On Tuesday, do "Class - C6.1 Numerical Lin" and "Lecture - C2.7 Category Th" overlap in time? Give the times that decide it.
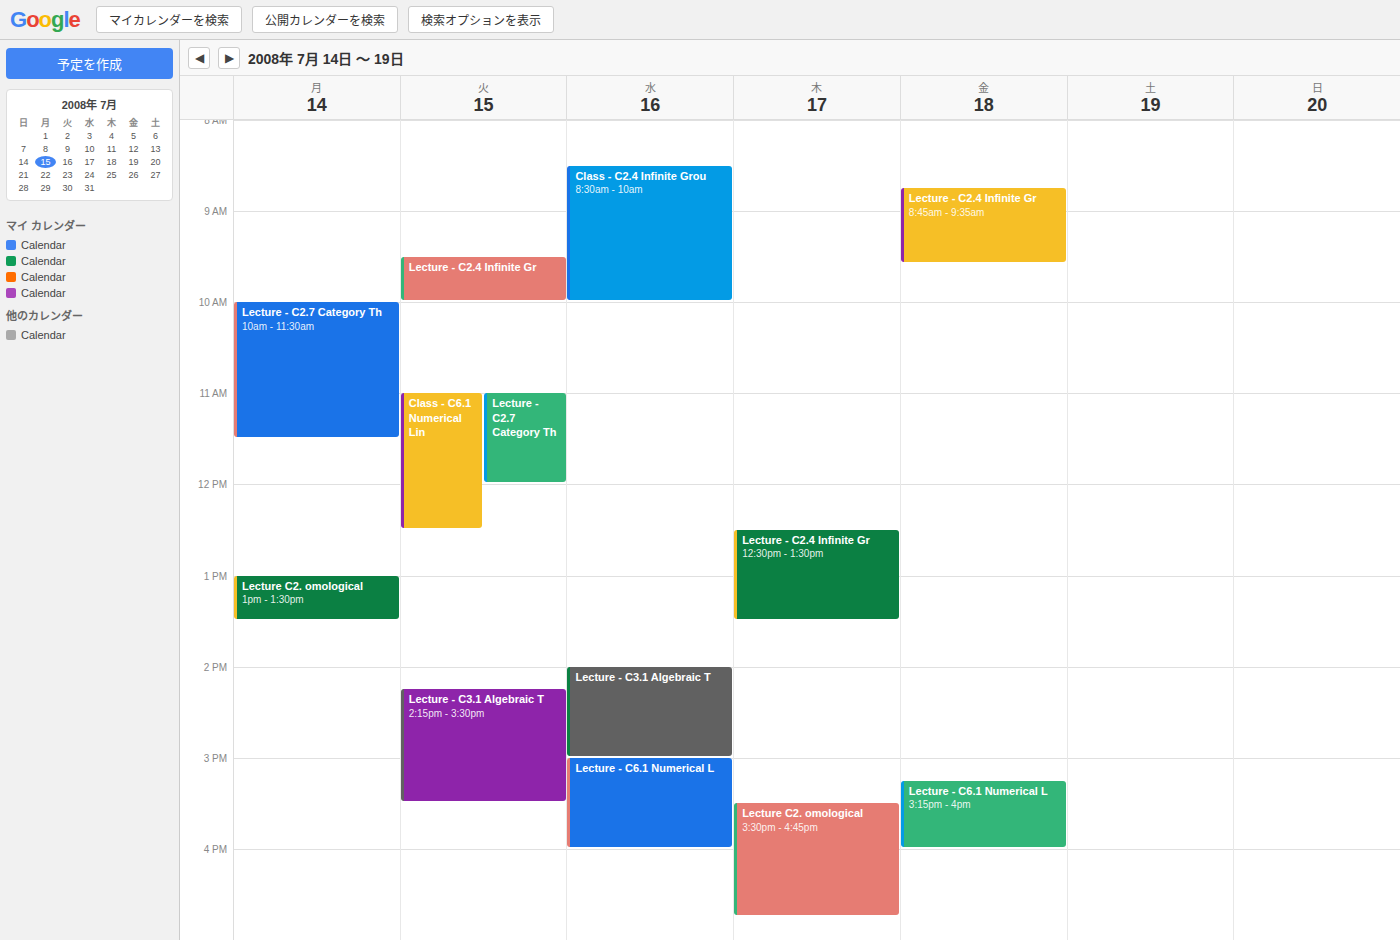
"Class - C6.1 Numerical Lin" starts at 11:00 AM, before "Lecture - C2.7 Category Th" ends at 12:00 PM -- they overlap.